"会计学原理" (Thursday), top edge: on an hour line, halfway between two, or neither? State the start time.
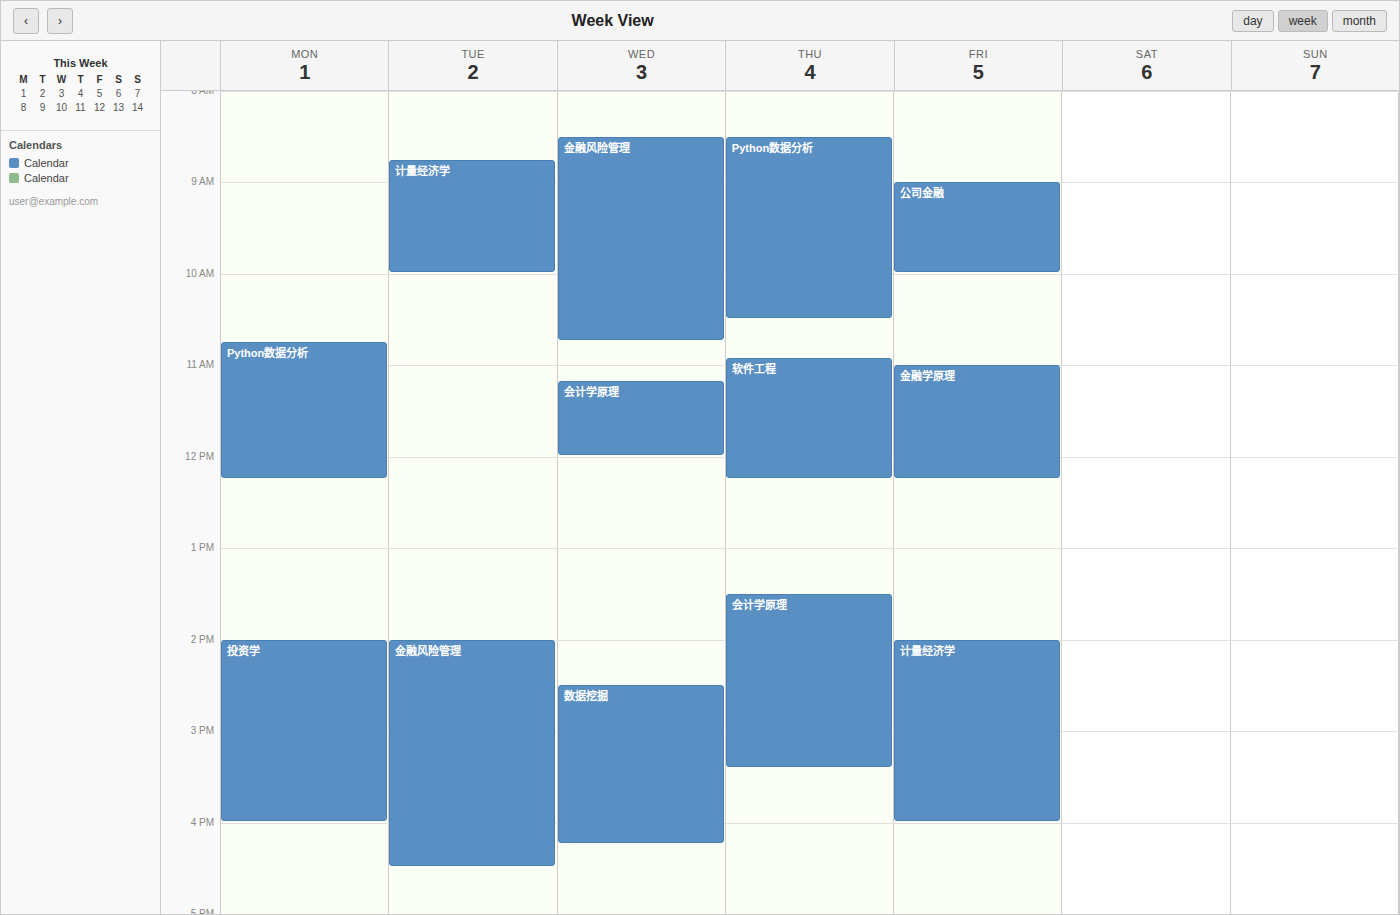
1:30 PM -- halfway between the 1 PM and 2 PM lines.